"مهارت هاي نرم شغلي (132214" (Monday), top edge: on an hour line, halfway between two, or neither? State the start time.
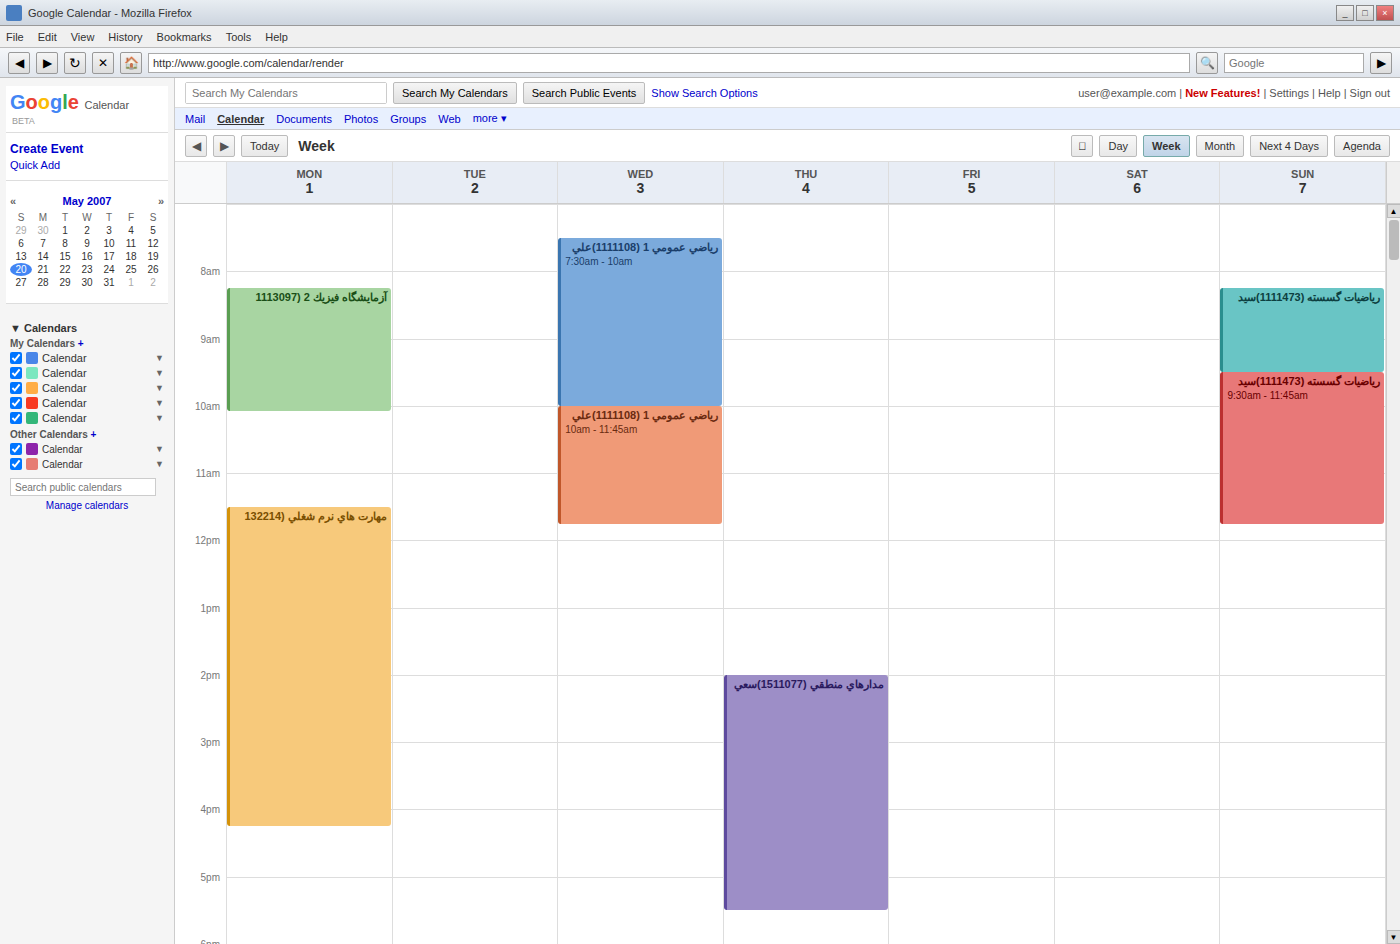
11:30 AM -- halfway between the 11 AM and 12 PM lines.